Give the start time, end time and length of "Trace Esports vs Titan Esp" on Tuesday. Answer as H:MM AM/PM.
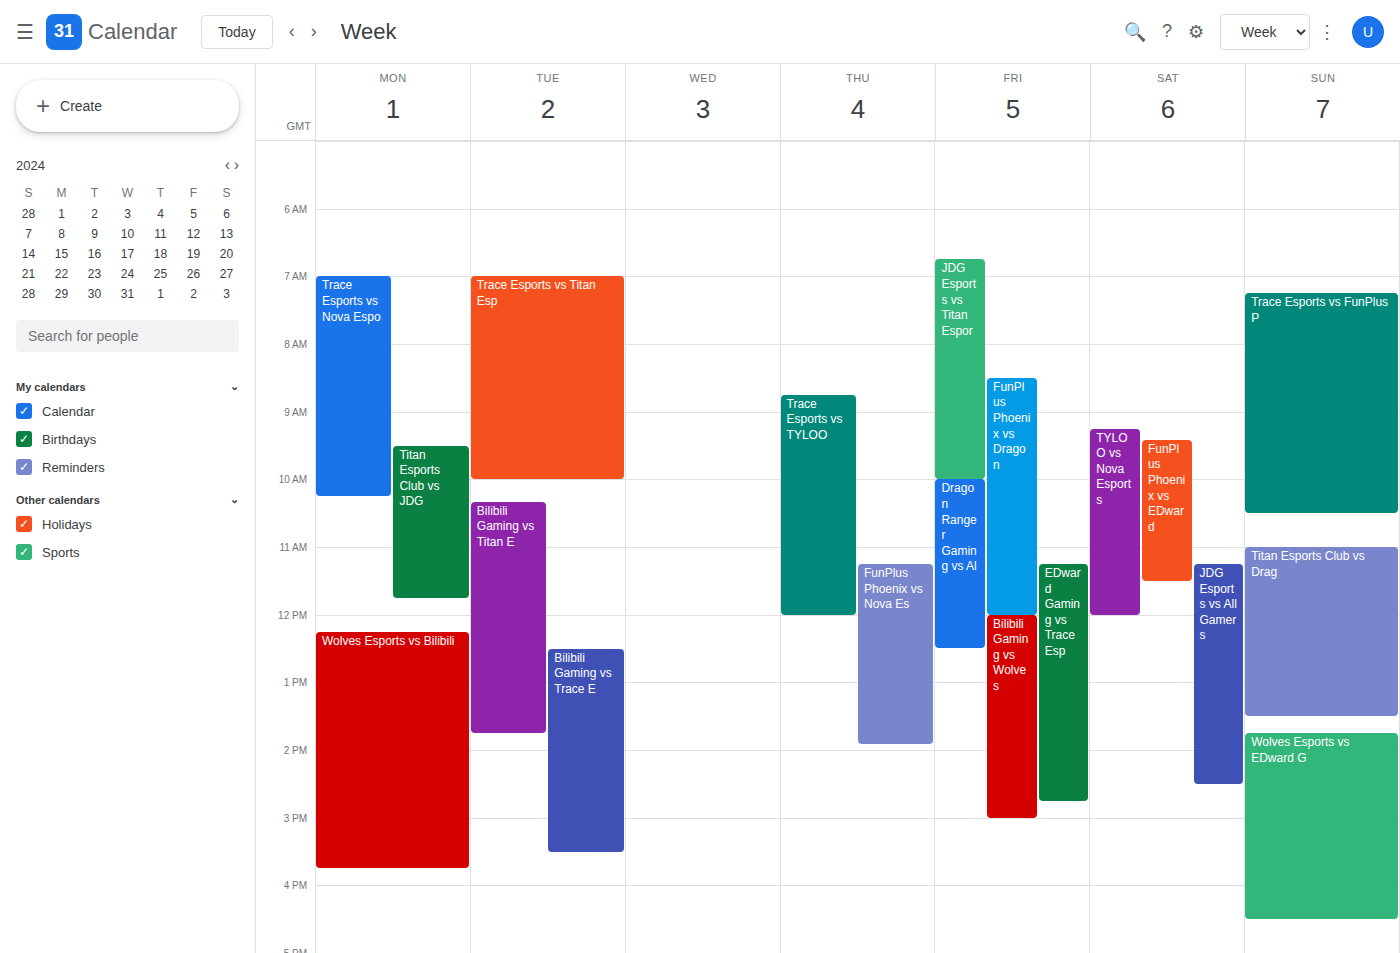
7:00 AM to 10:00 AM, 3 hours